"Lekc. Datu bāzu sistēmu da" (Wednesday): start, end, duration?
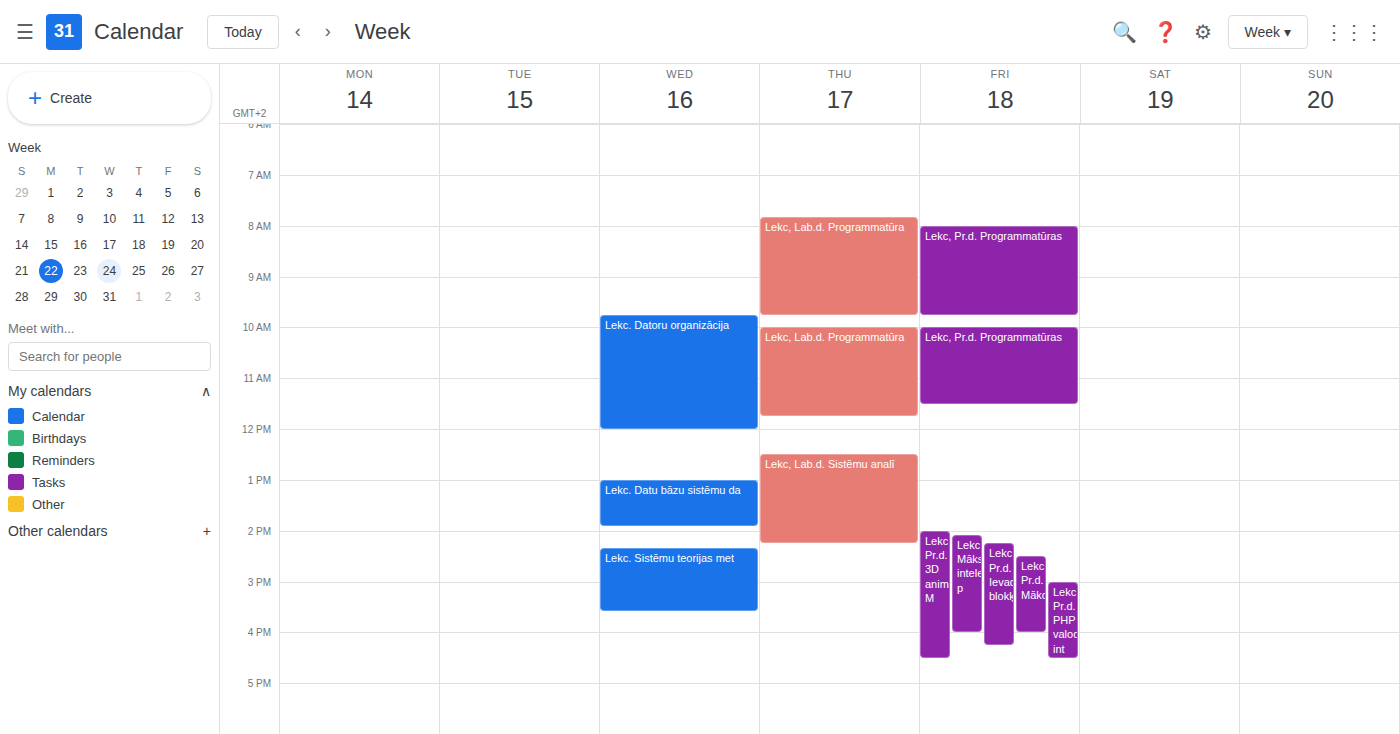
1:00 PM to 1:55 PM, 55 minutes